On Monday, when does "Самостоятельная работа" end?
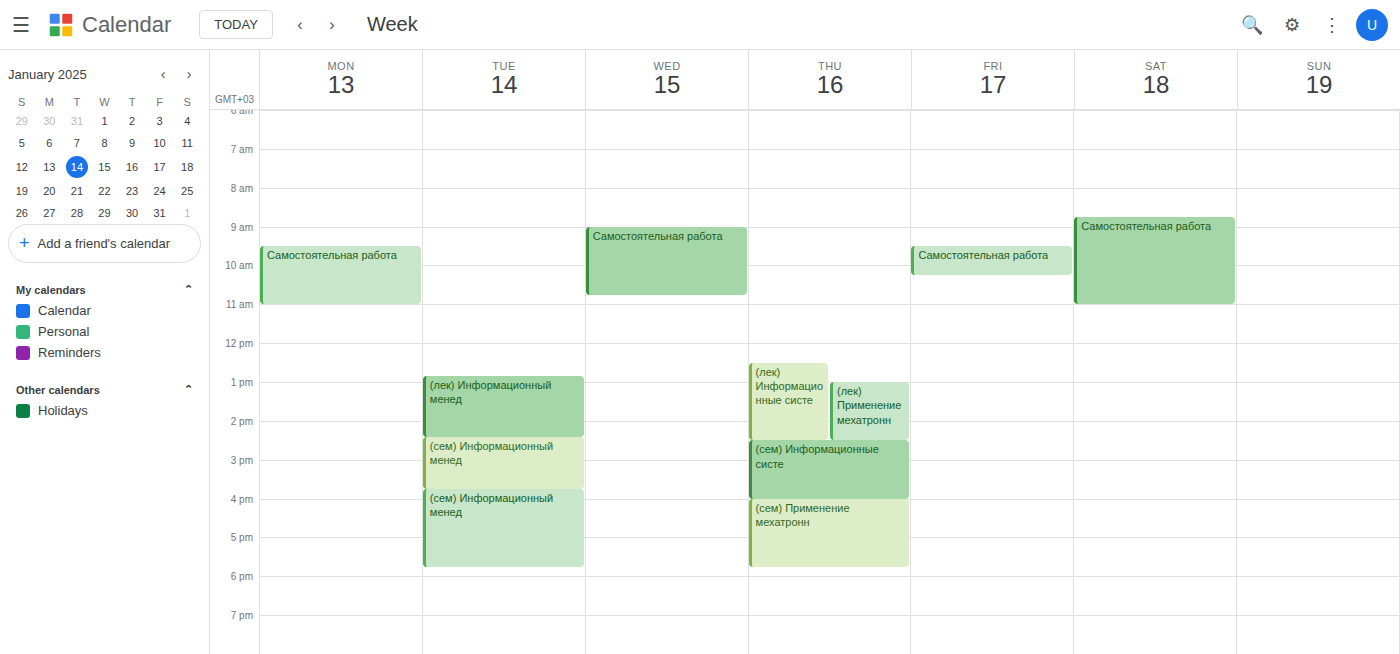
11:00 AM